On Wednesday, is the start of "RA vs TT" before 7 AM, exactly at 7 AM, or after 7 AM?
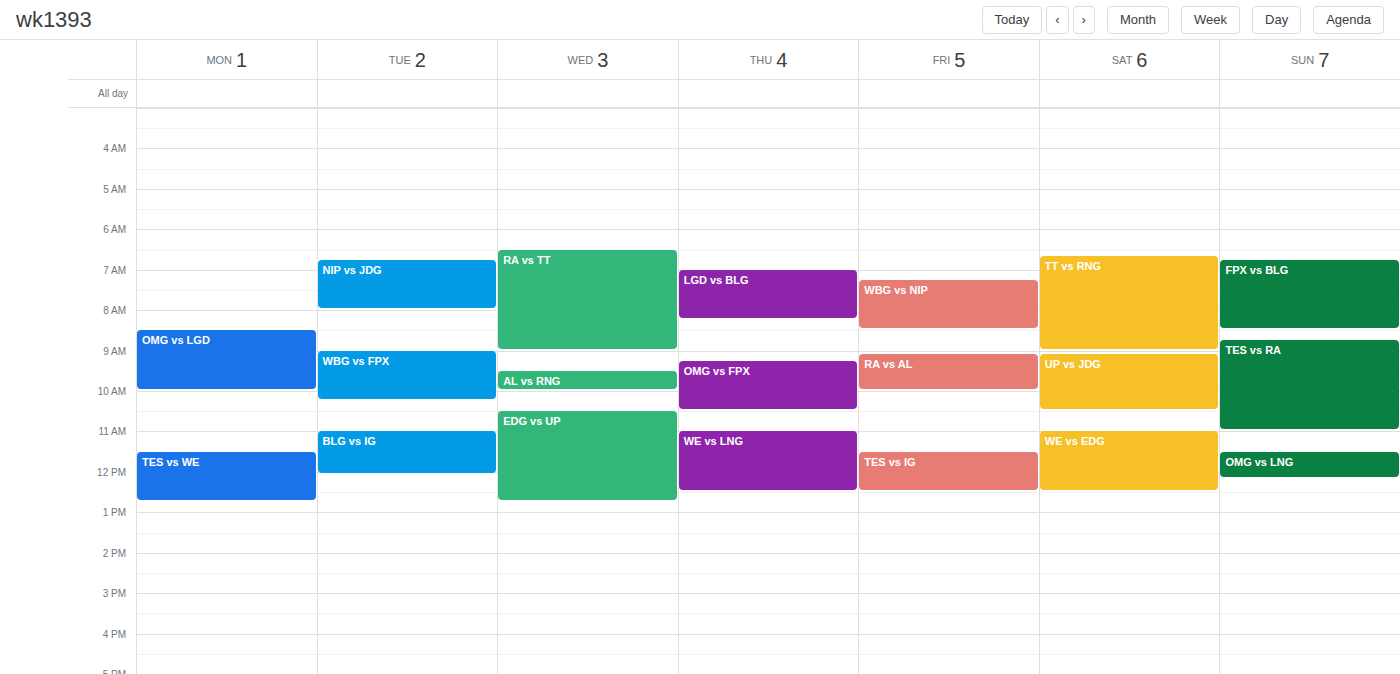
6:30 AM -- before 7 AM, 30 minutes above the 7 AM line.